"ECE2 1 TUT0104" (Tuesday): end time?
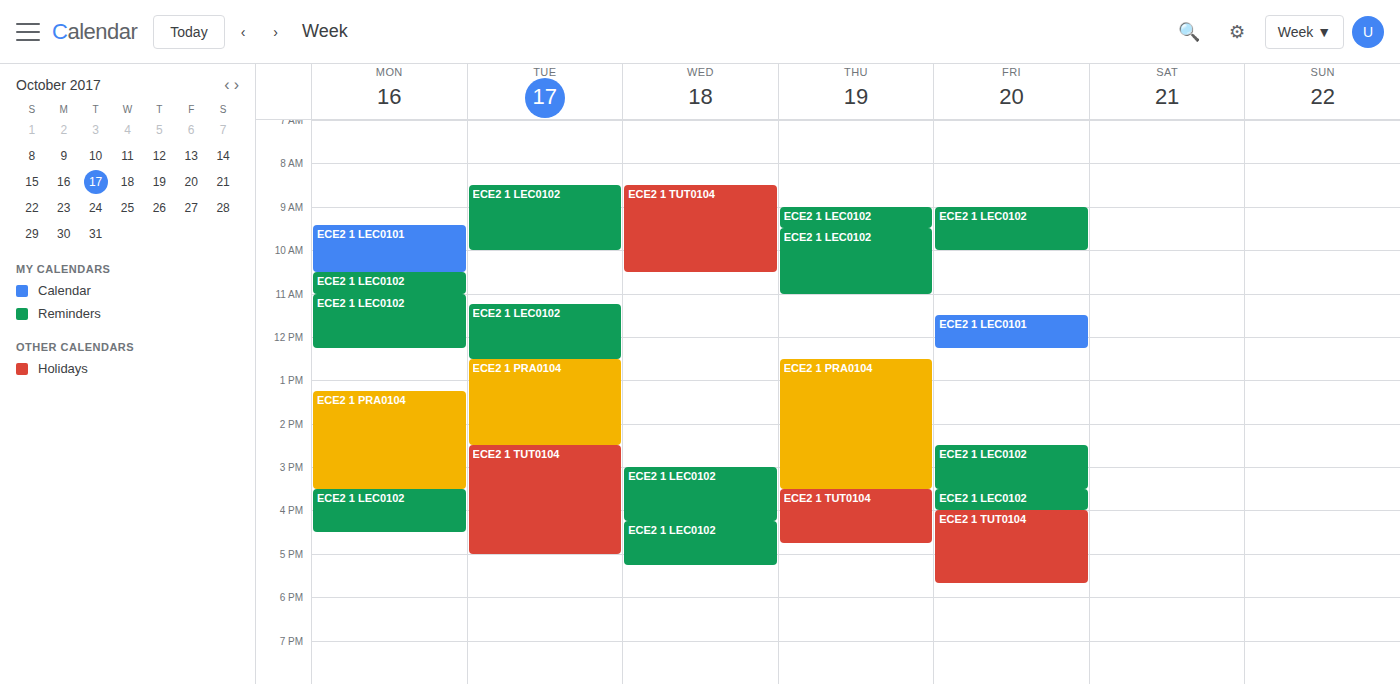
17:00